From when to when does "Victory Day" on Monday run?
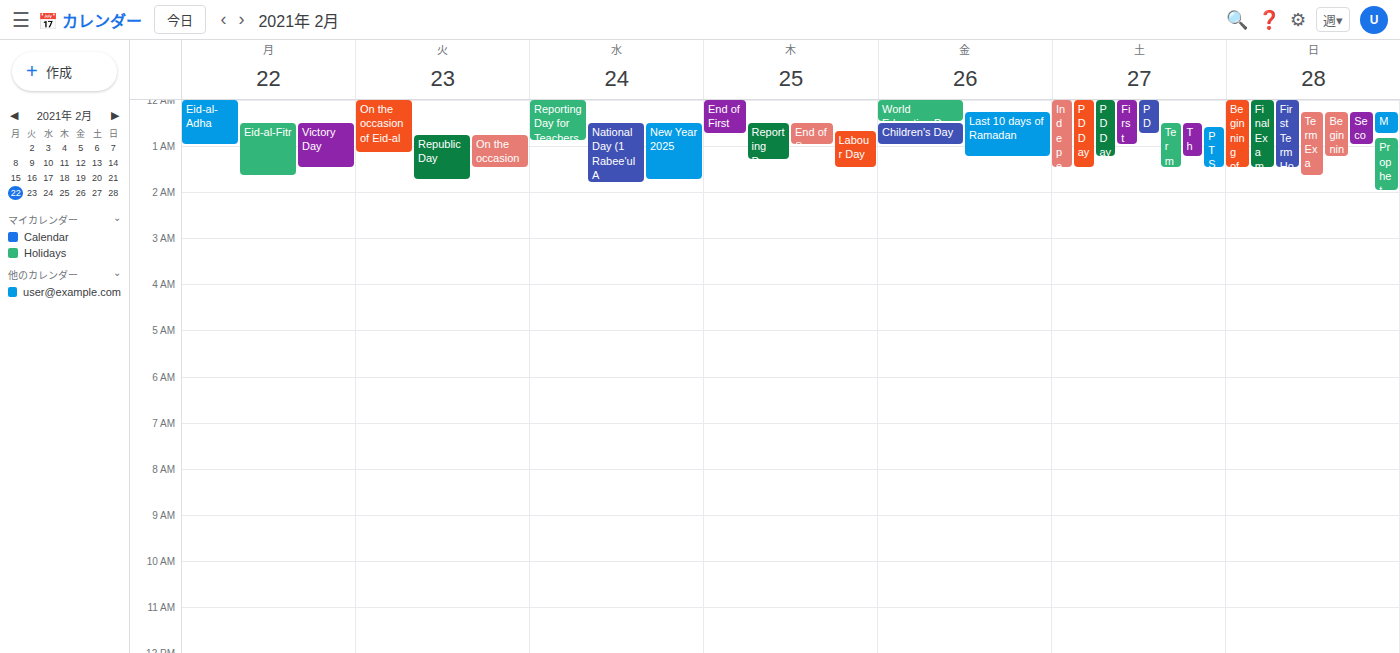
12:30 AM to 1:30 AM